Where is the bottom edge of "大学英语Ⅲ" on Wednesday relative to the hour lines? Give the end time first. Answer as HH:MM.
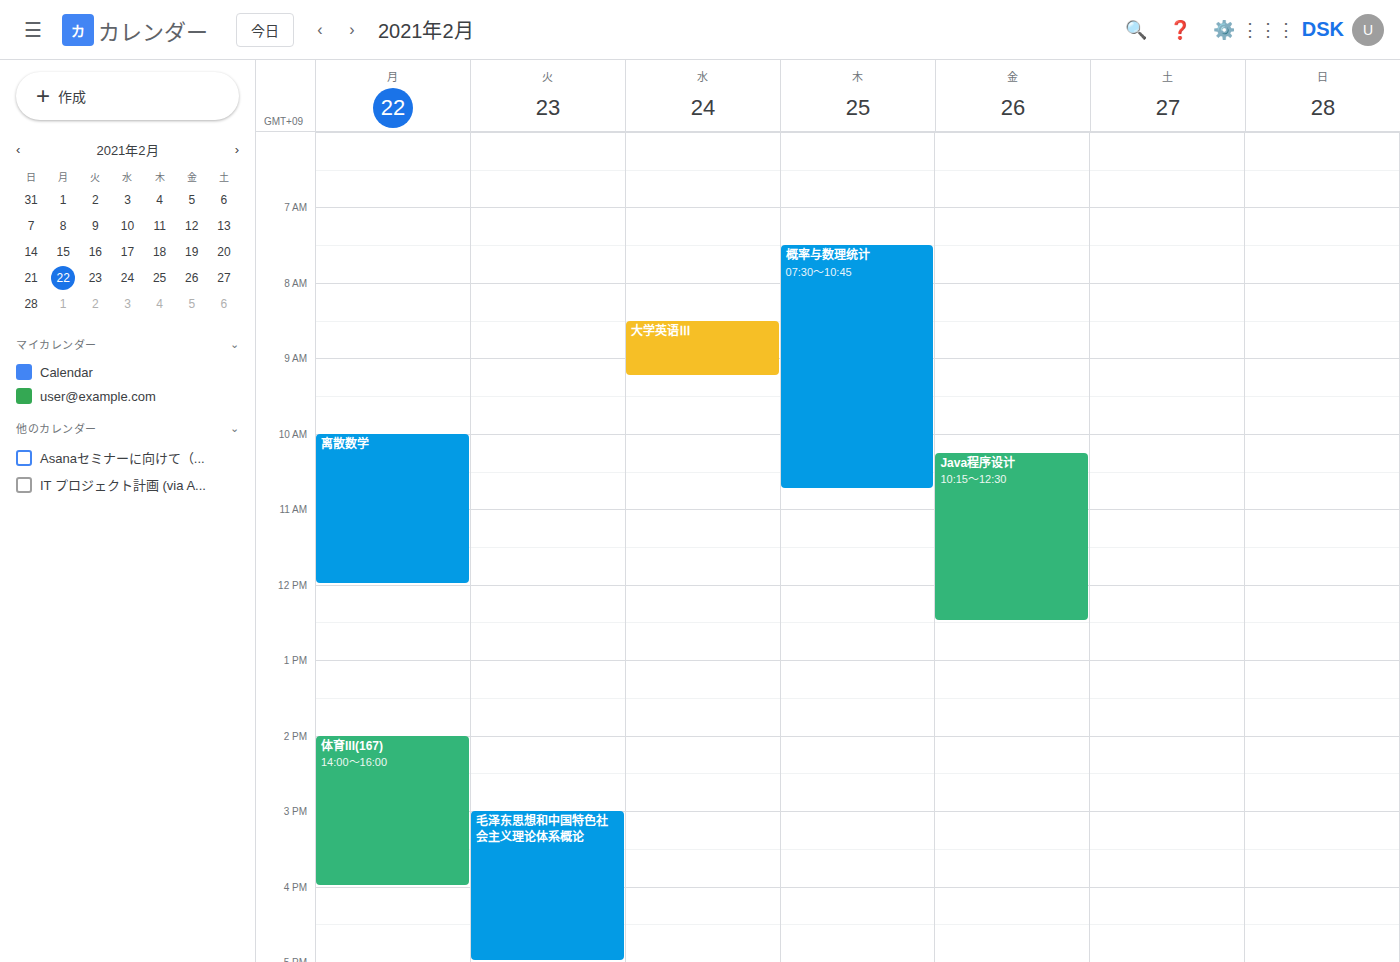
09:15 -- neither: a quarter of the way from the 09:00 line to the 10:00 line.